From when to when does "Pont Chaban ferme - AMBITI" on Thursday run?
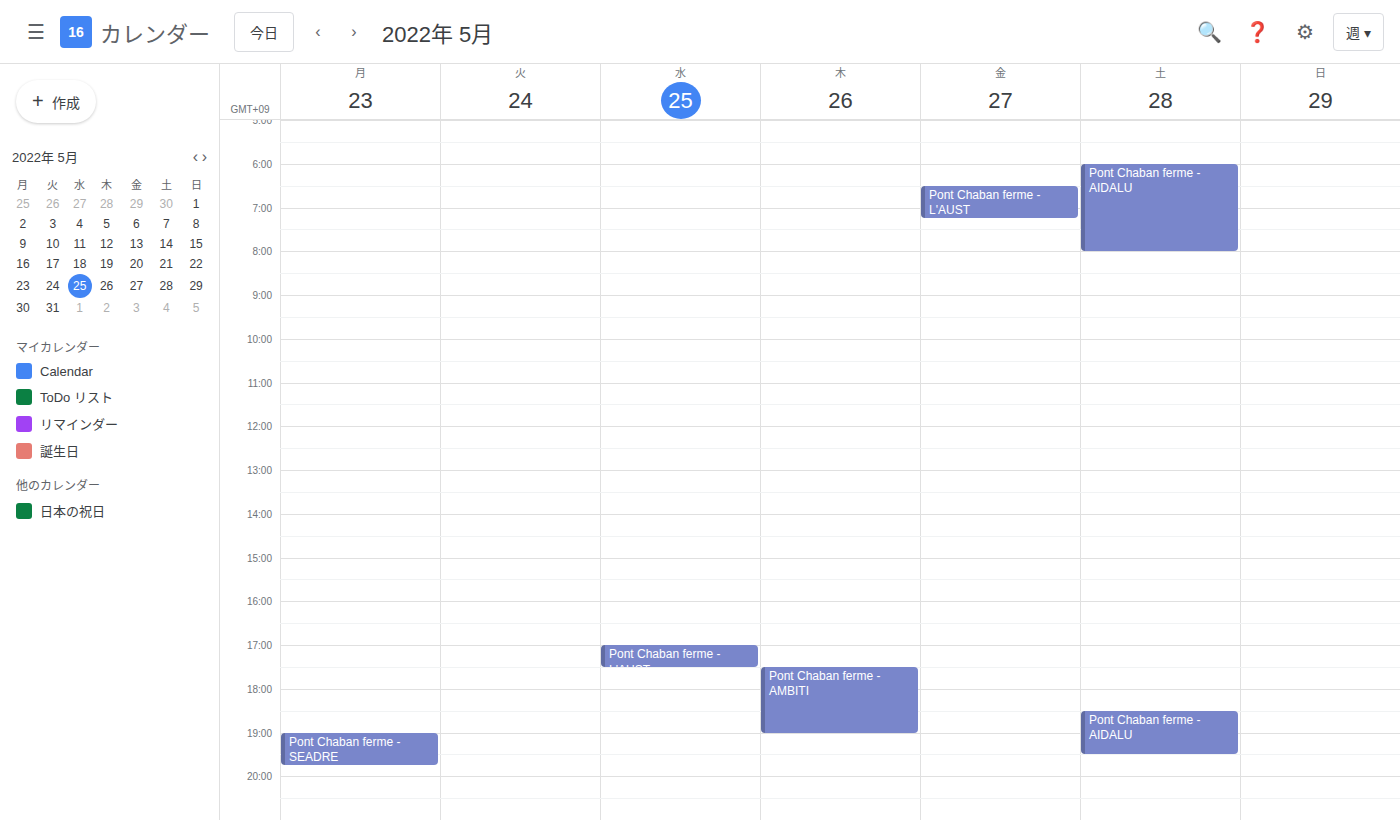
5:30 PM to 7:00 PM